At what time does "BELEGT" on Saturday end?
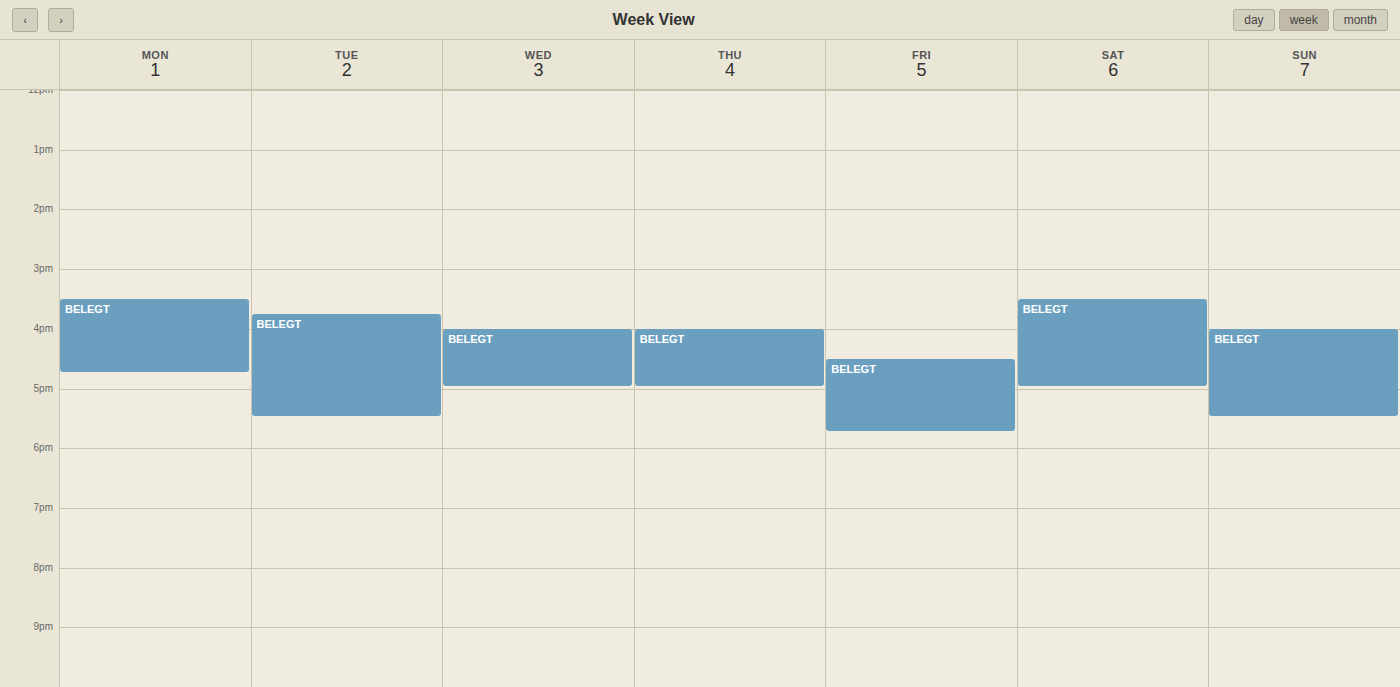
5:00 PM